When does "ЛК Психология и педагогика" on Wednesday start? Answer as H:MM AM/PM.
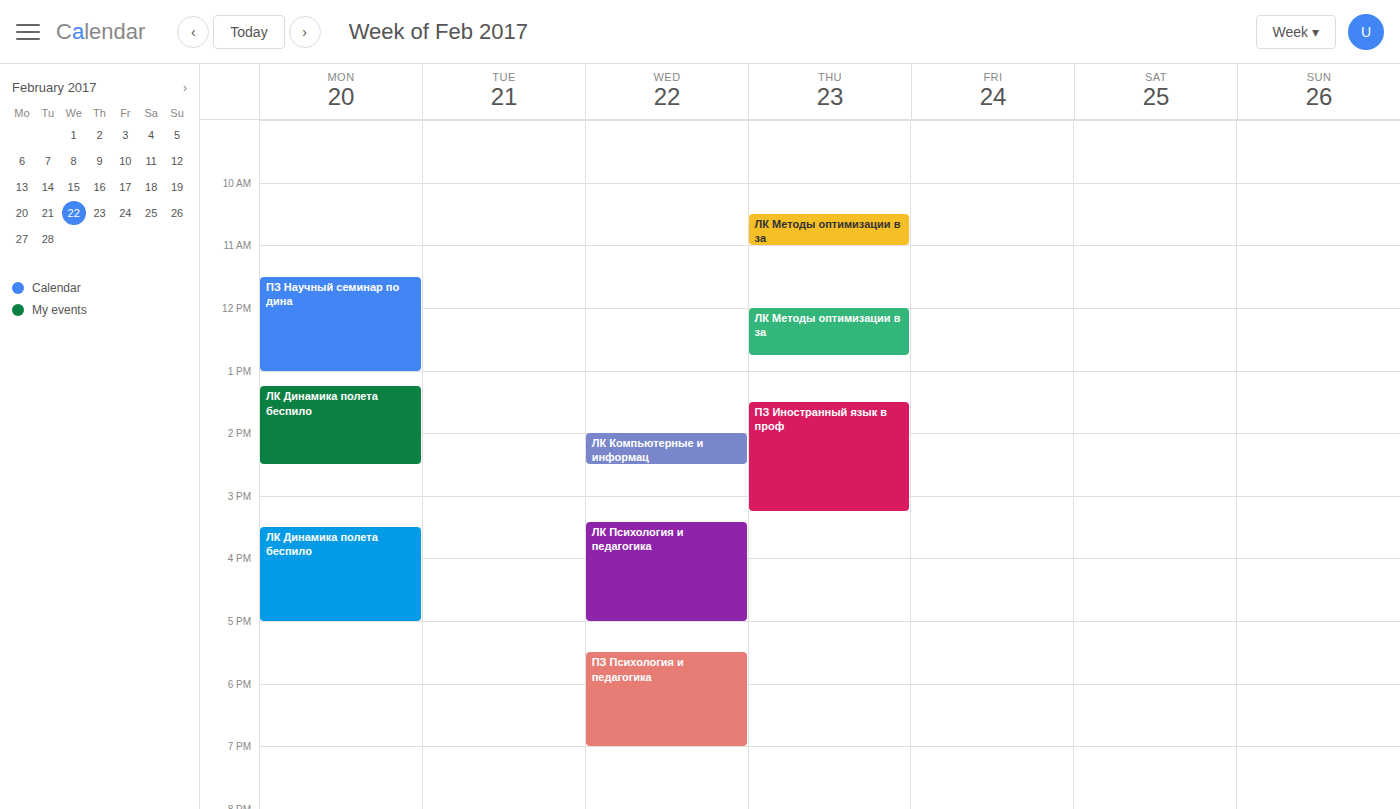
3:25 PM